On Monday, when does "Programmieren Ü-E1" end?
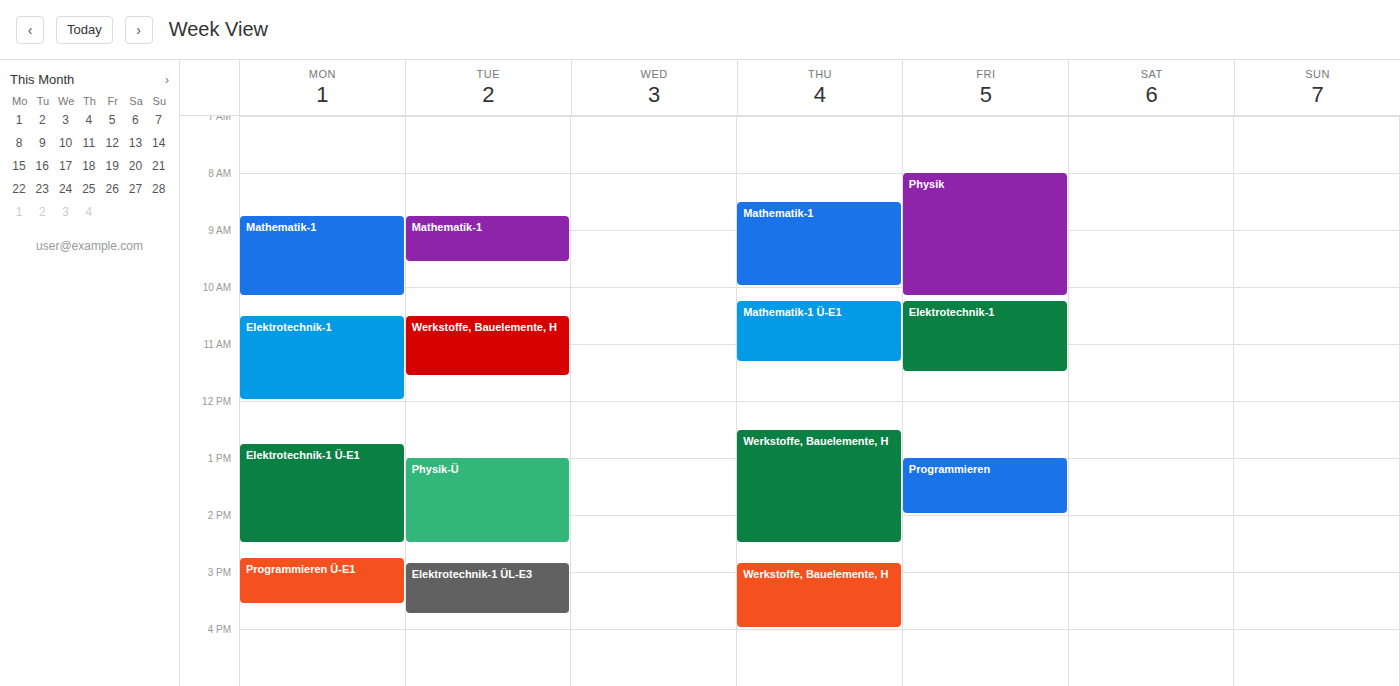
3:35 PM